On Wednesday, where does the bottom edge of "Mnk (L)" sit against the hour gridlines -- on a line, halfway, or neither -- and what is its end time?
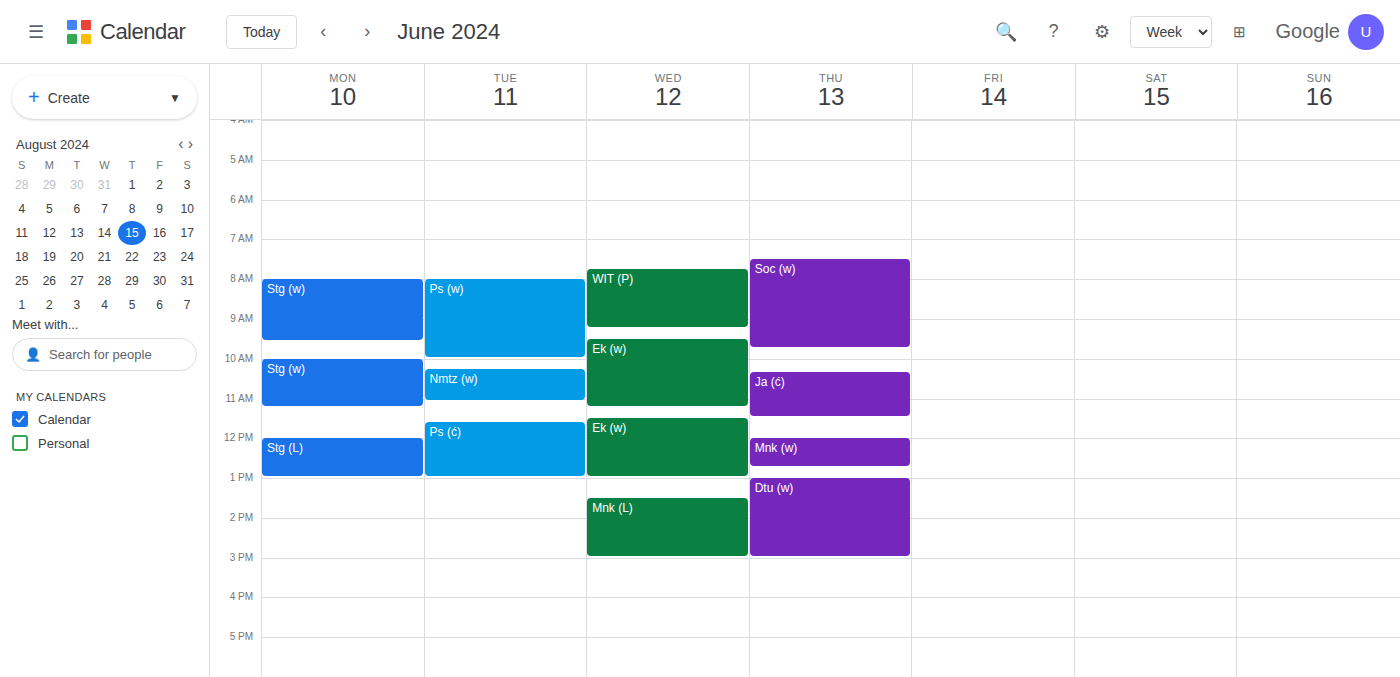
3:00 PM -- exactly on the 3 PM line.